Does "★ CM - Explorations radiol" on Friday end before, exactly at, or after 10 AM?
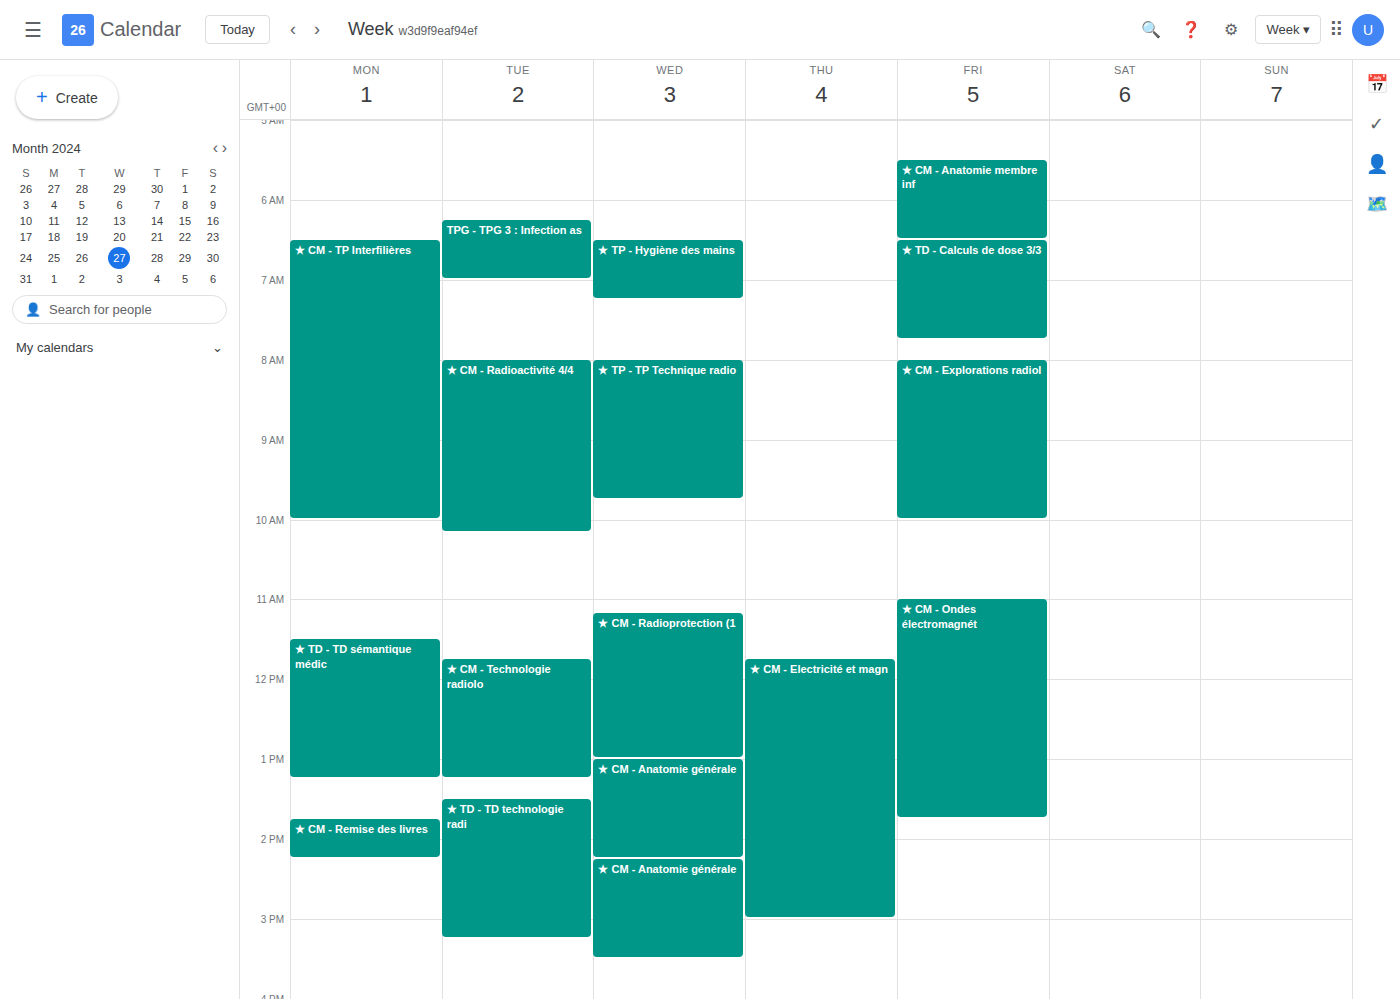
10:00 AM -- exactly at 10 AM, on the 10 AM line.